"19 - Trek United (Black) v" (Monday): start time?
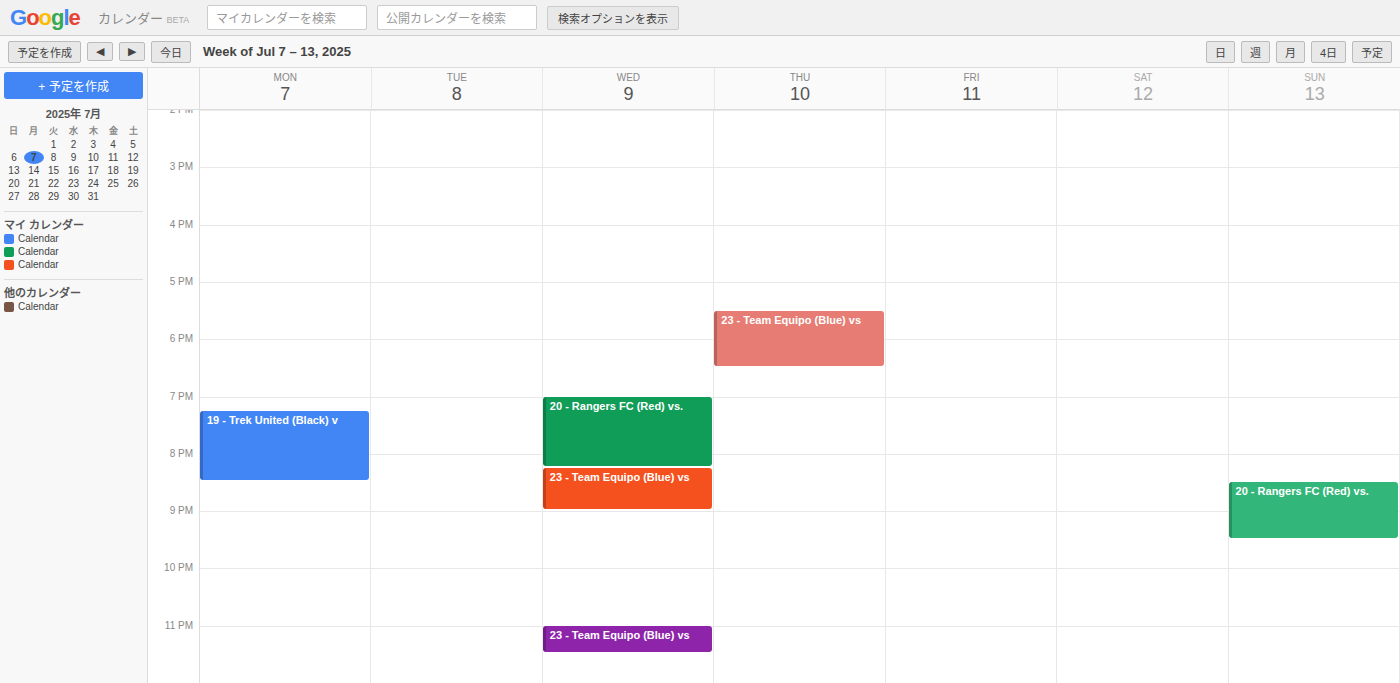
7:15 PM